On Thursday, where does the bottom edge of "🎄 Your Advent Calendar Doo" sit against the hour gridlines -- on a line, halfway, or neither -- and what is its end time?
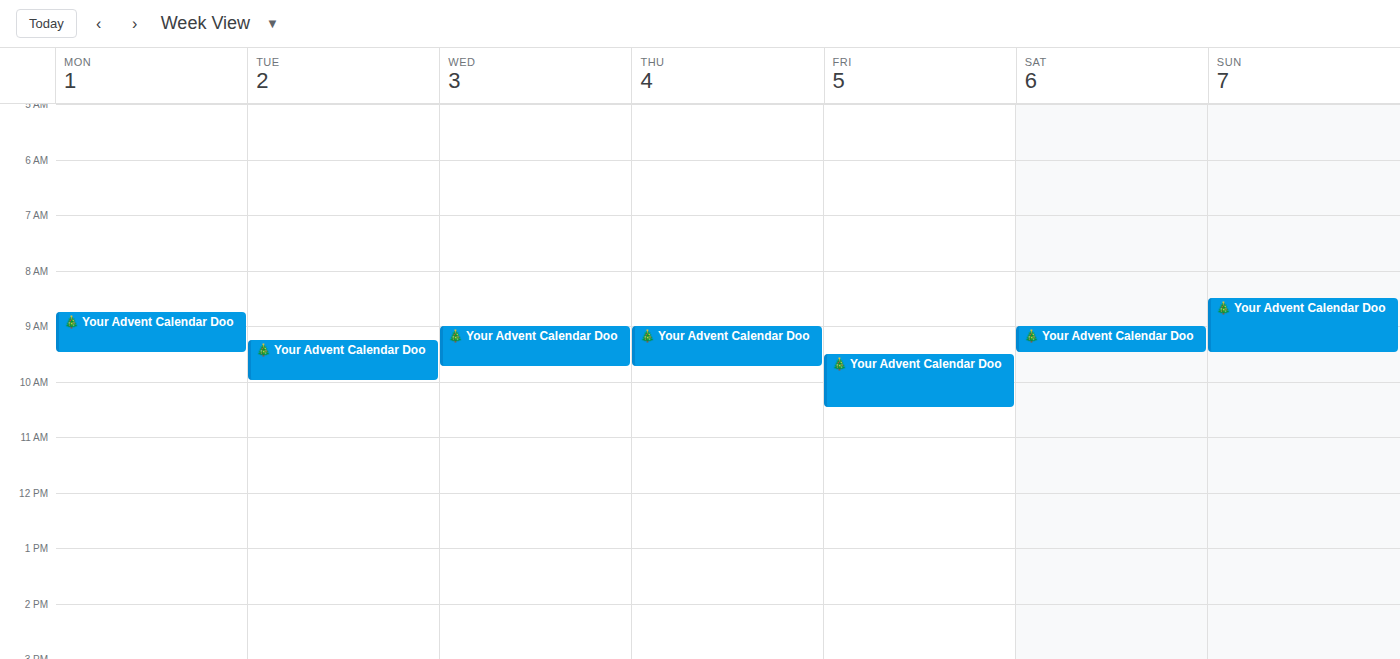
09:45 -- neither: three quarters of the way from the 09:00 line to the 10:00 line.